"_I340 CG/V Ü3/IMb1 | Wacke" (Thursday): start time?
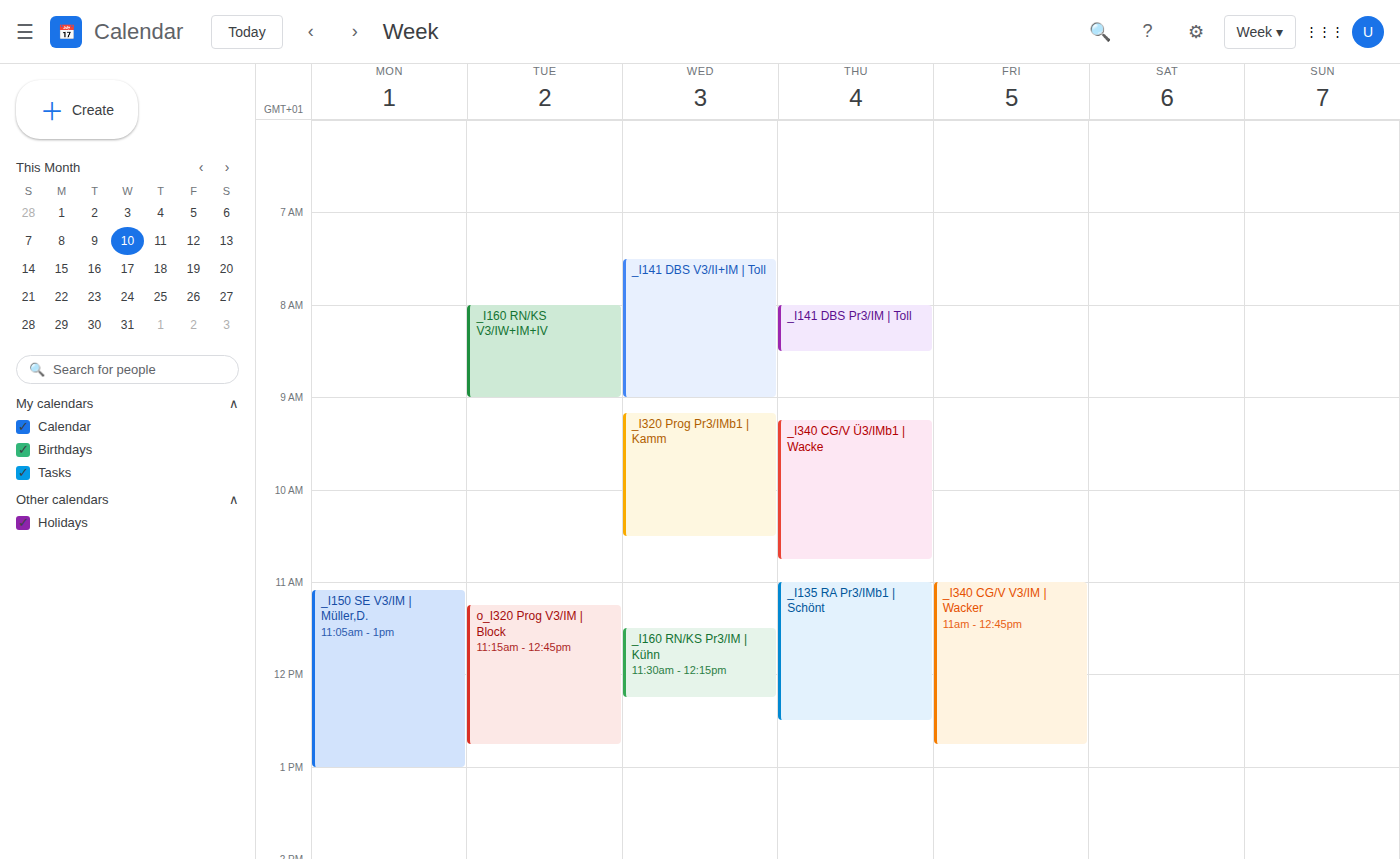
9:15 AM